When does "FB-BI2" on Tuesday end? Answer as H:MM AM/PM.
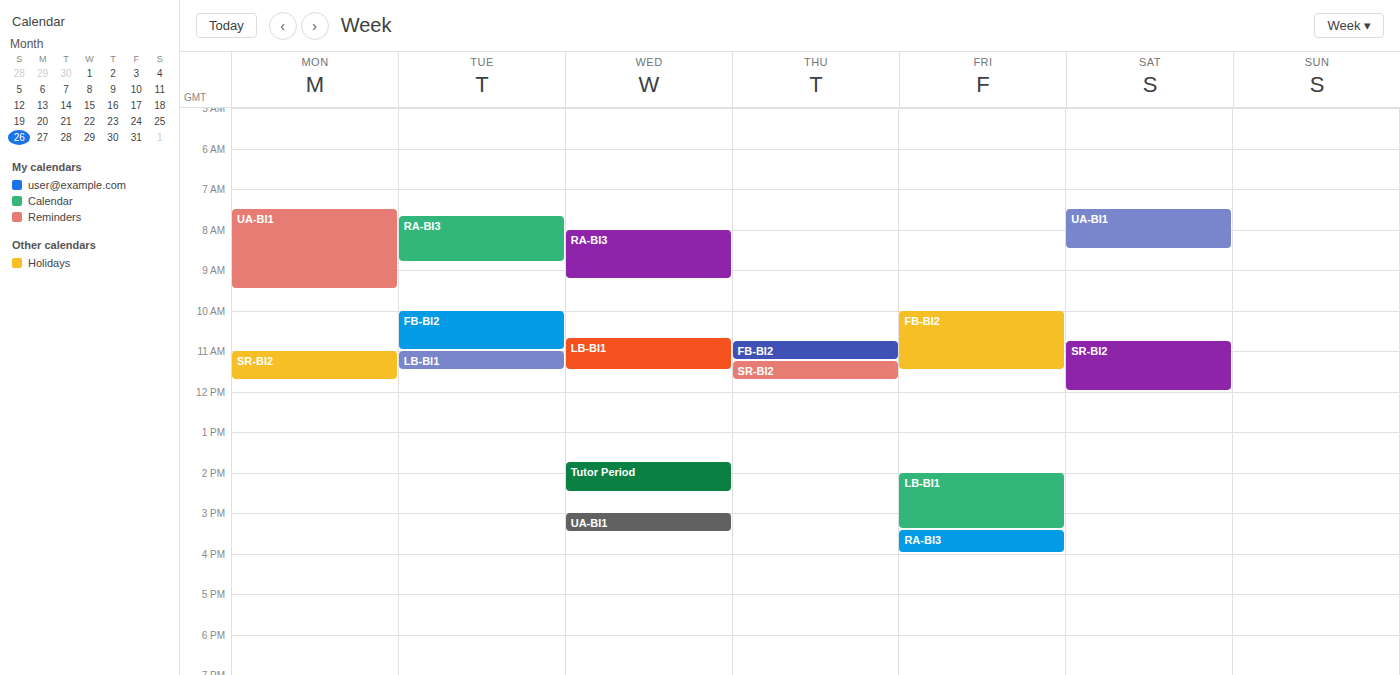
11:00 AM